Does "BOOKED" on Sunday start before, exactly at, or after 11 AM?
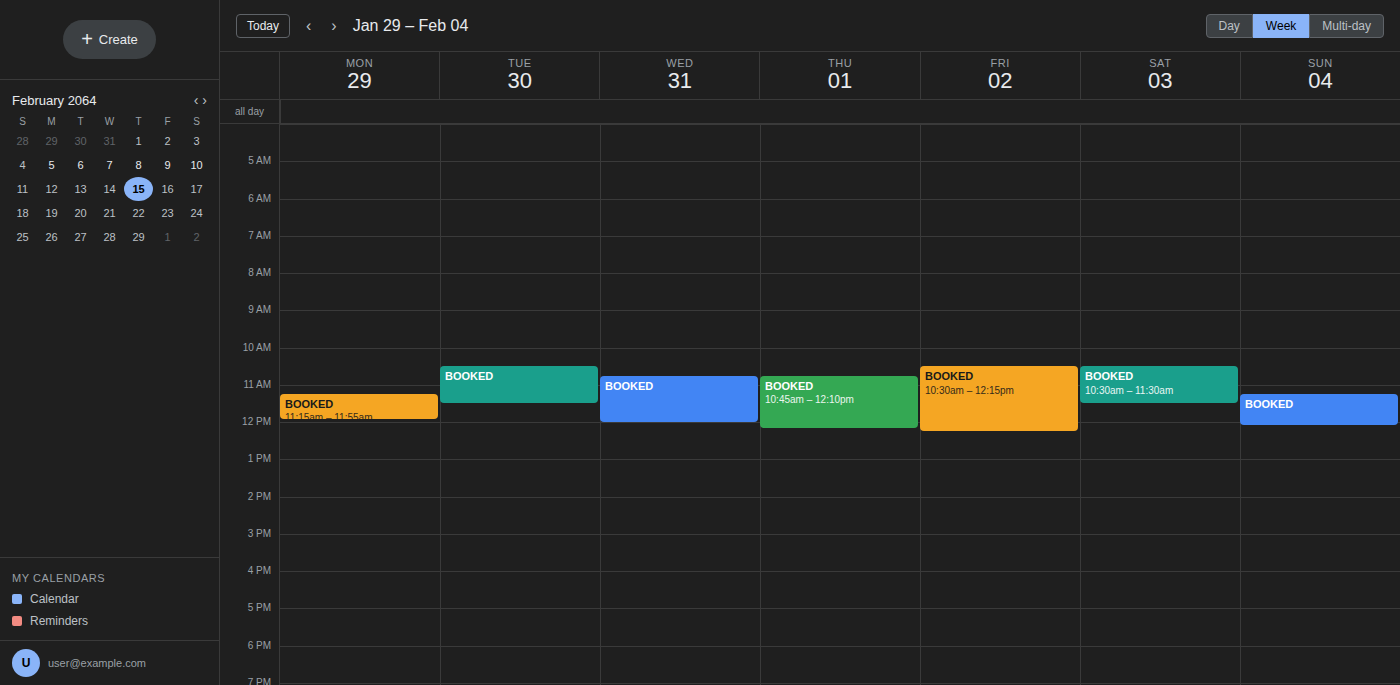
11:15 AM -- after 11 AM, 15 minutes below the 11 AM line.